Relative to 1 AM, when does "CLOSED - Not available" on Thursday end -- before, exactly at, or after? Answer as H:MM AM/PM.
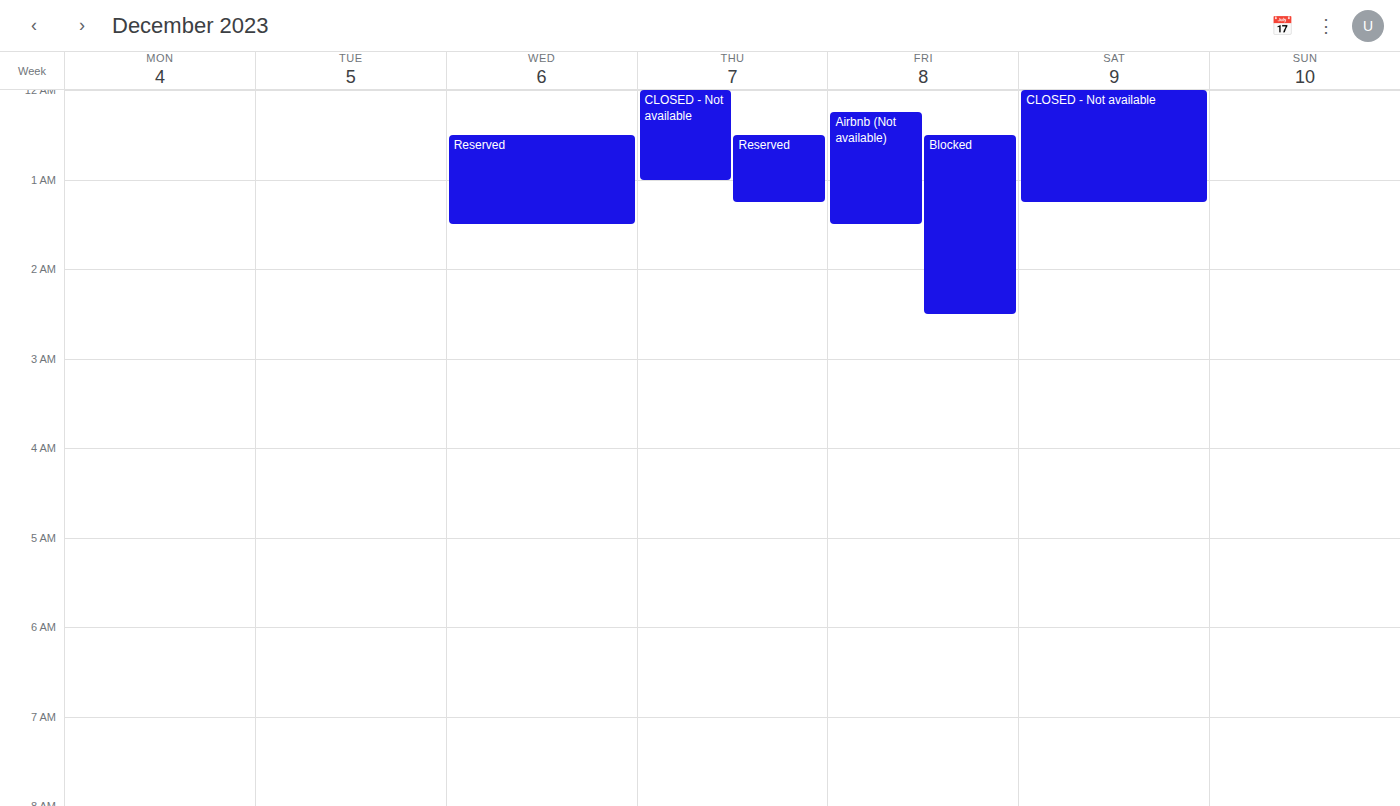
1:00 AM -- exactly at 1 AM, on the 1 AM line.